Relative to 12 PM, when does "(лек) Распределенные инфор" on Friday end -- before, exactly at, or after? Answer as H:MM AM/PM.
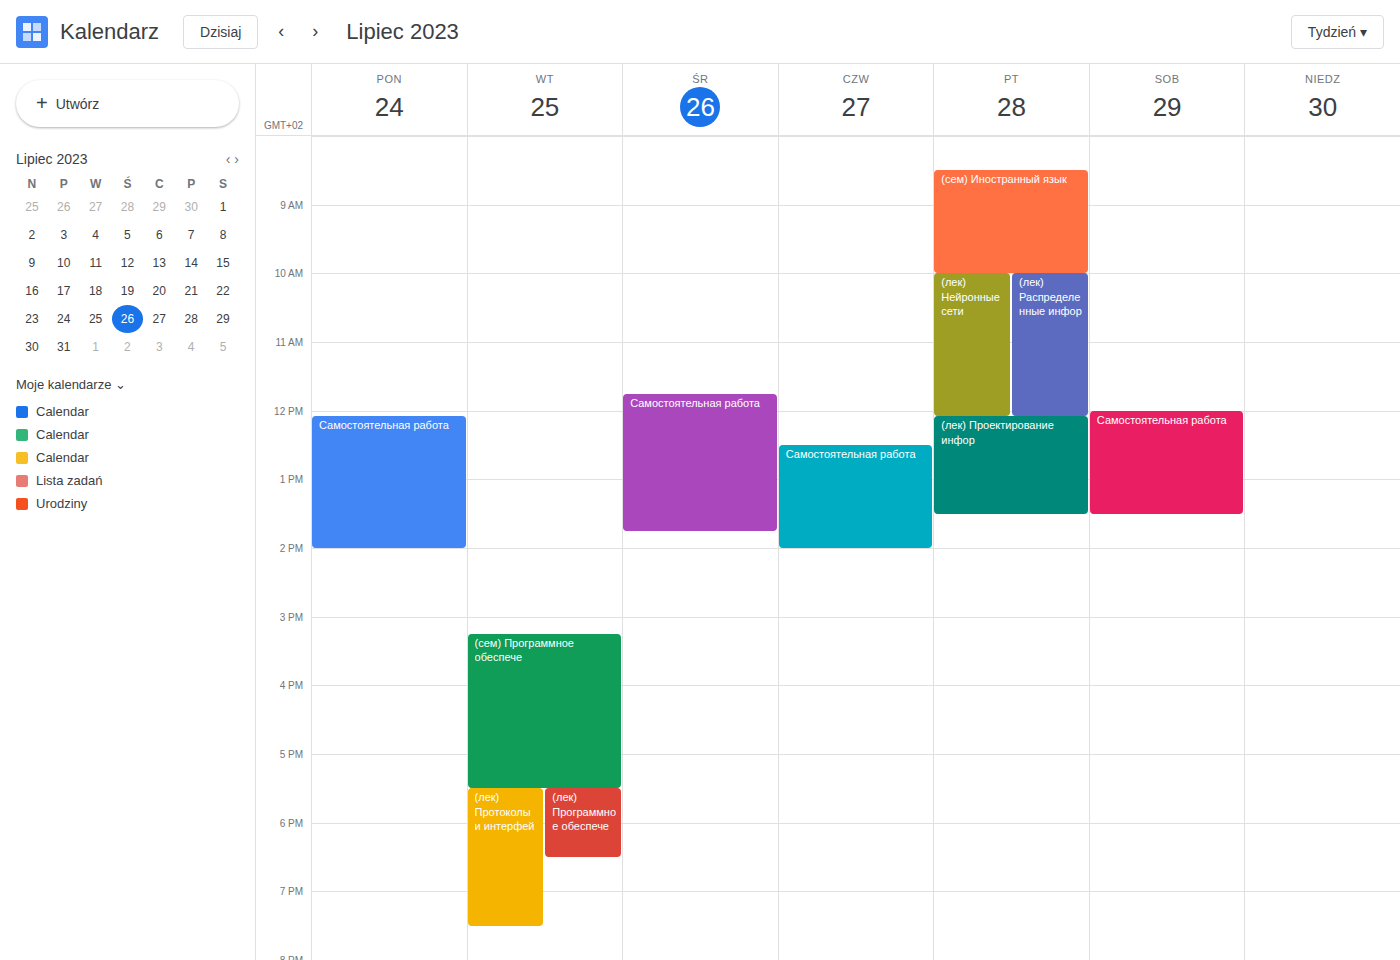
12:05 PM -- after 12 PM, 5 minutes below the 12 PM line.